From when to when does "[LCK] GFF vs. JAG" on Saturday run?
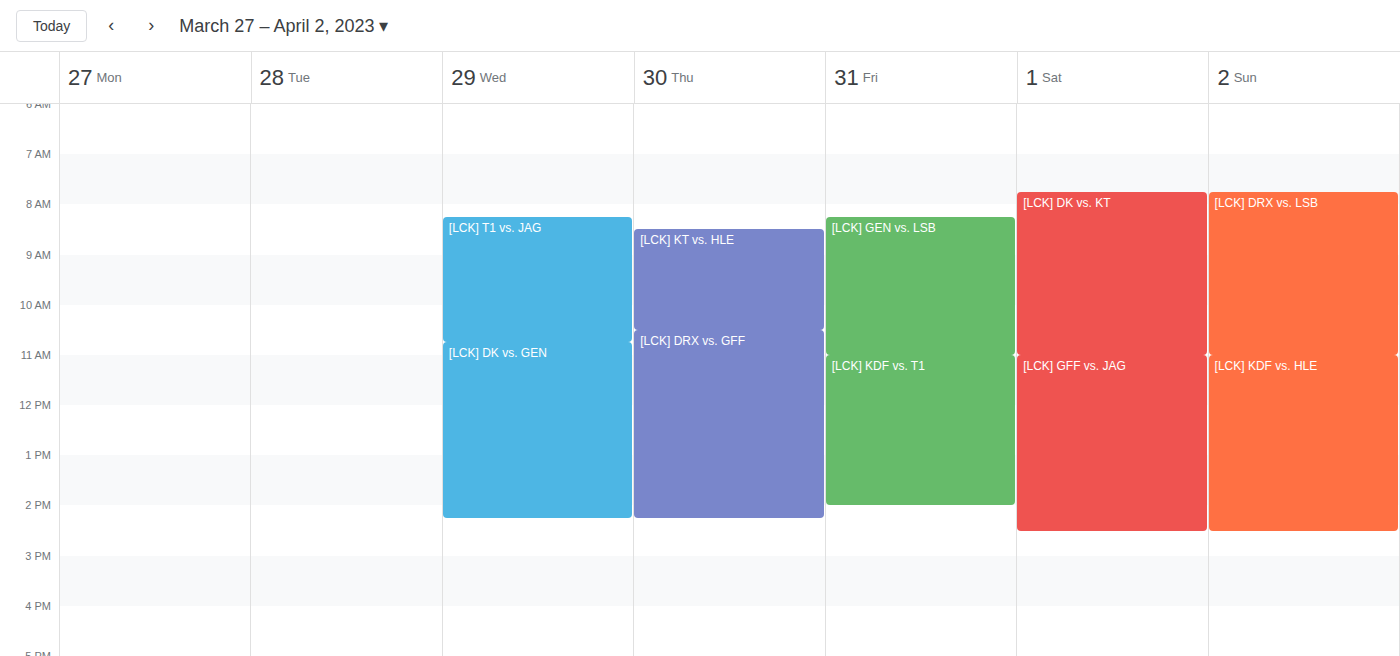
11:00 AM to 2:30 PM